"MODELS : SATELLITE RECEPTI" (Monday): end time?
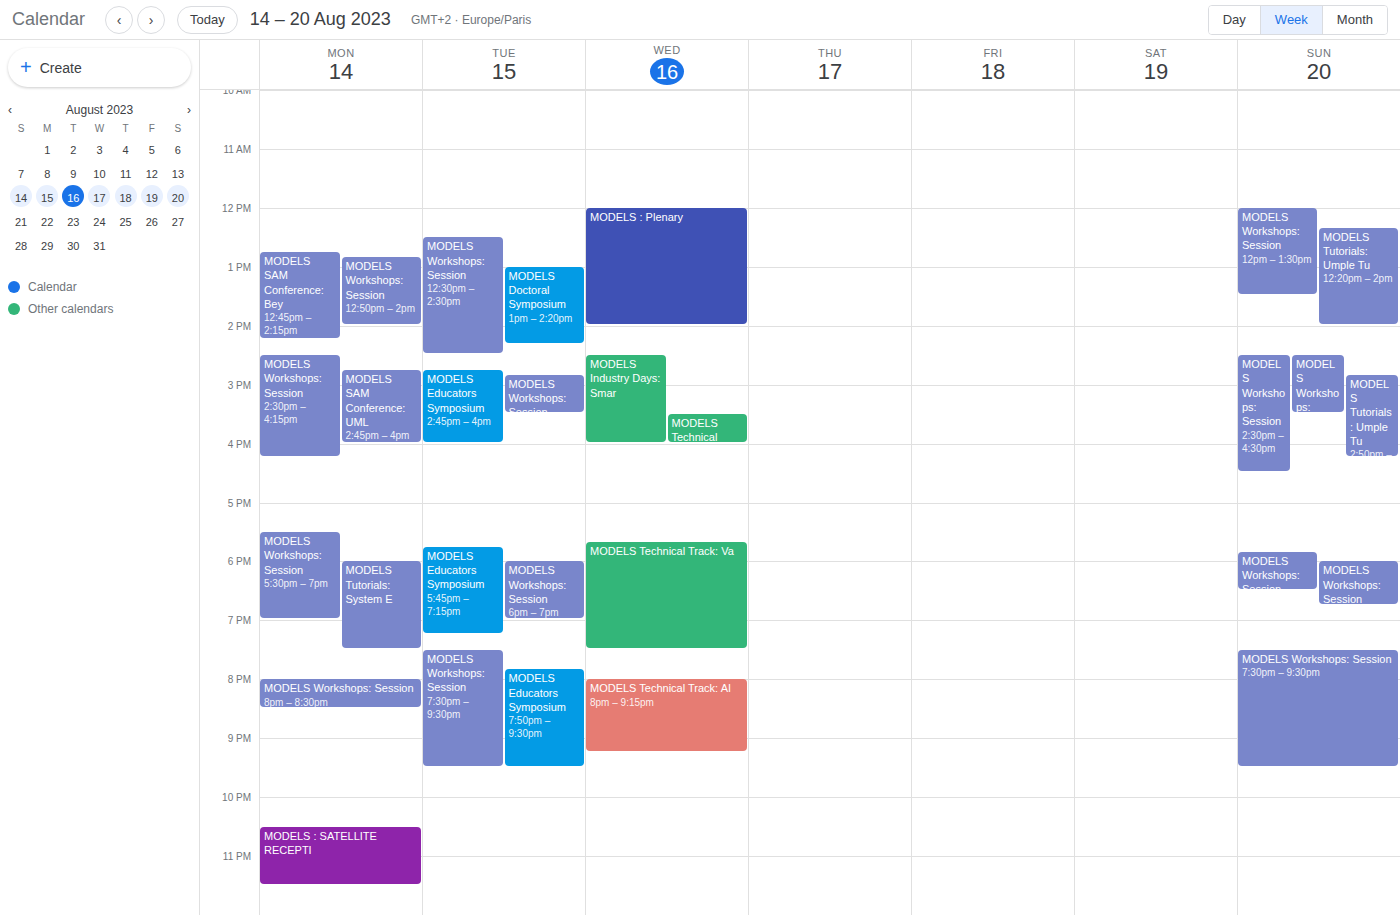
11:30 PM